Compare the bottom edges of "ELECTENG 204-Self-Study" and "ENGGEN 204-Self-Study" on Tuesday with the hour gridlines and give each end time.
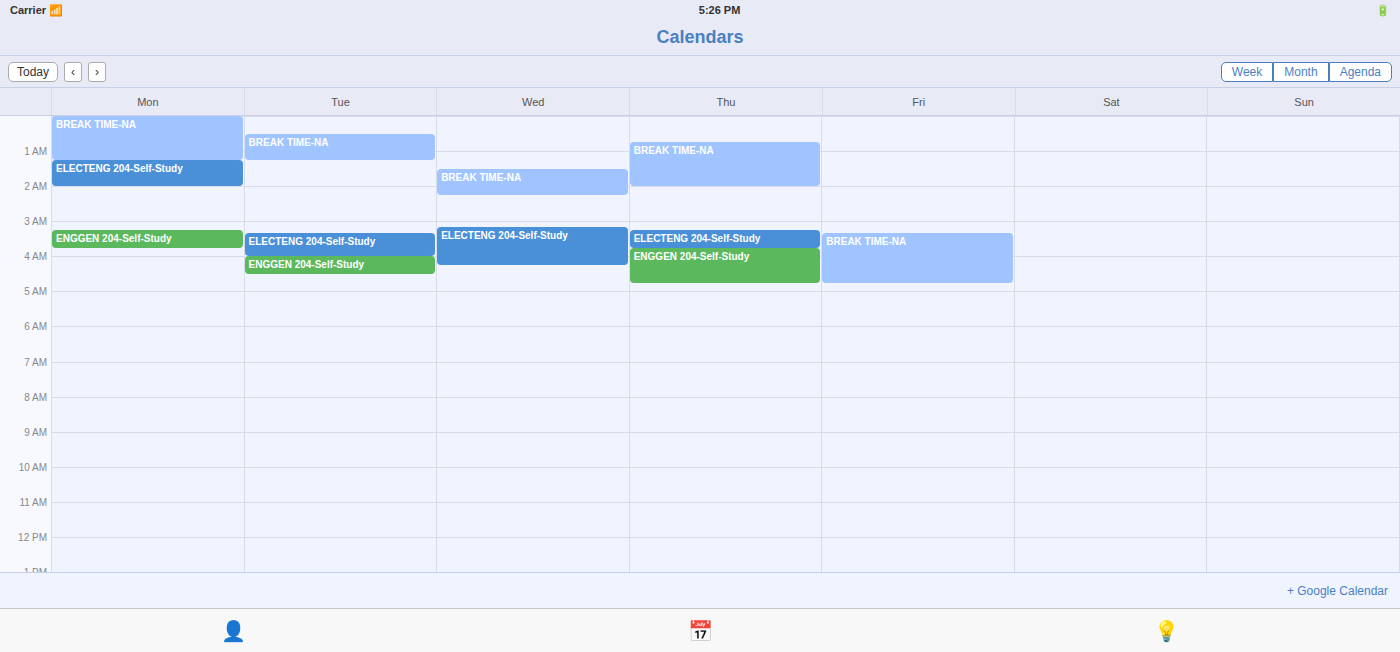
"ELECTENG 204-Self-Study": 4:00 AM, exactly on the 4 AM line. "ENGGEN 204-Self-Study": 4:30 AM, halfway between the 4 AM and 5 AM lines.